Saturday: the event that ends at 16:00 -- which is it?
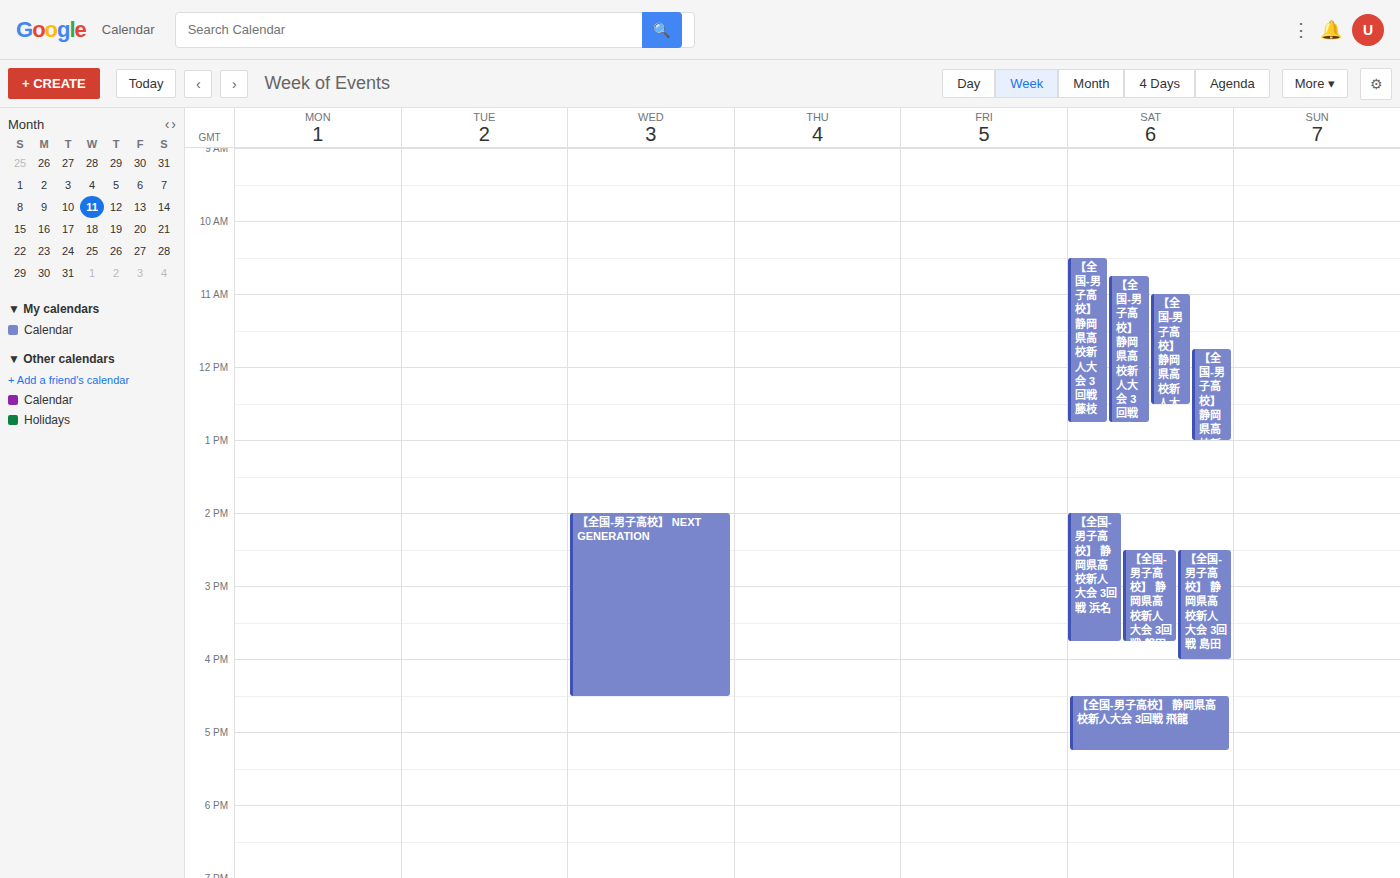
"【全国-男子高校】 静岡県高校新人大会 3回戦 島田"